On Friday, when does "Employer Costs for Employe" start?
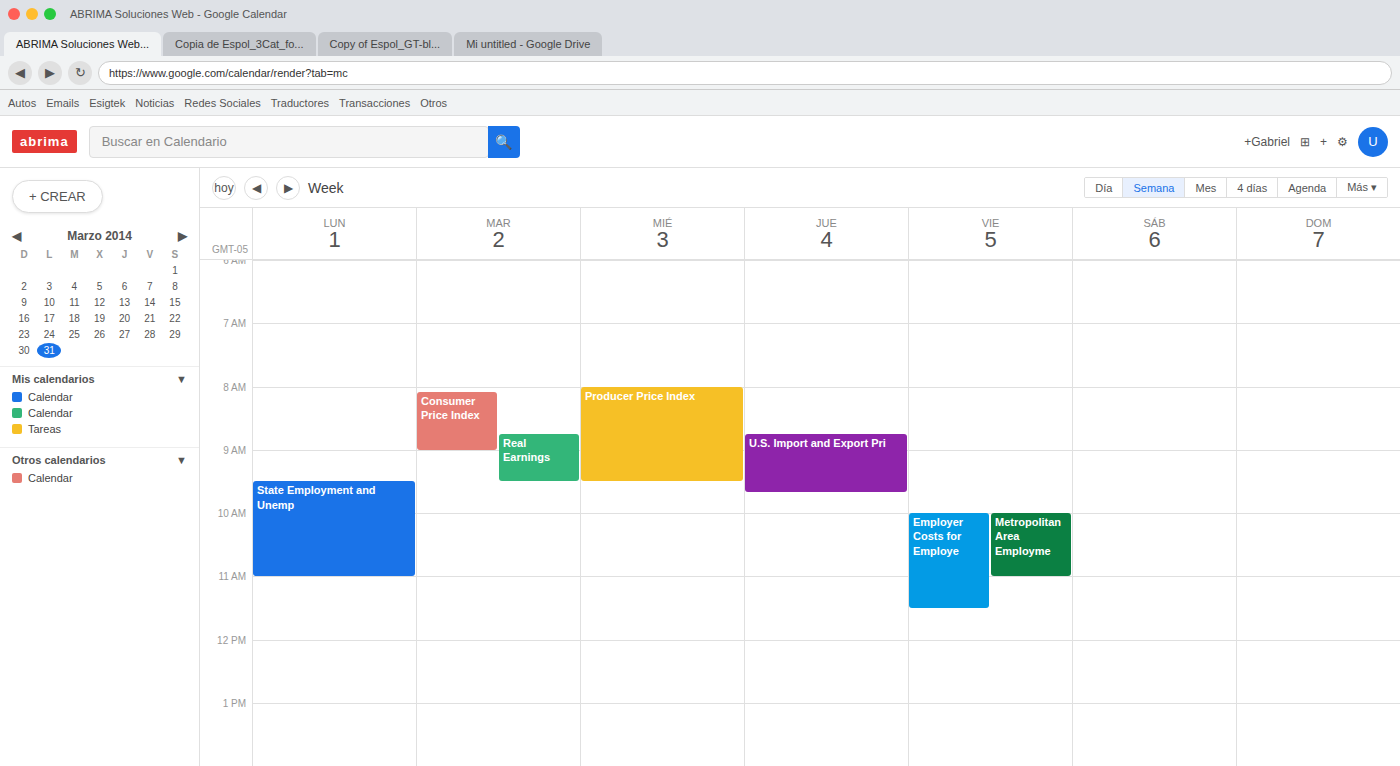
10:00 AM